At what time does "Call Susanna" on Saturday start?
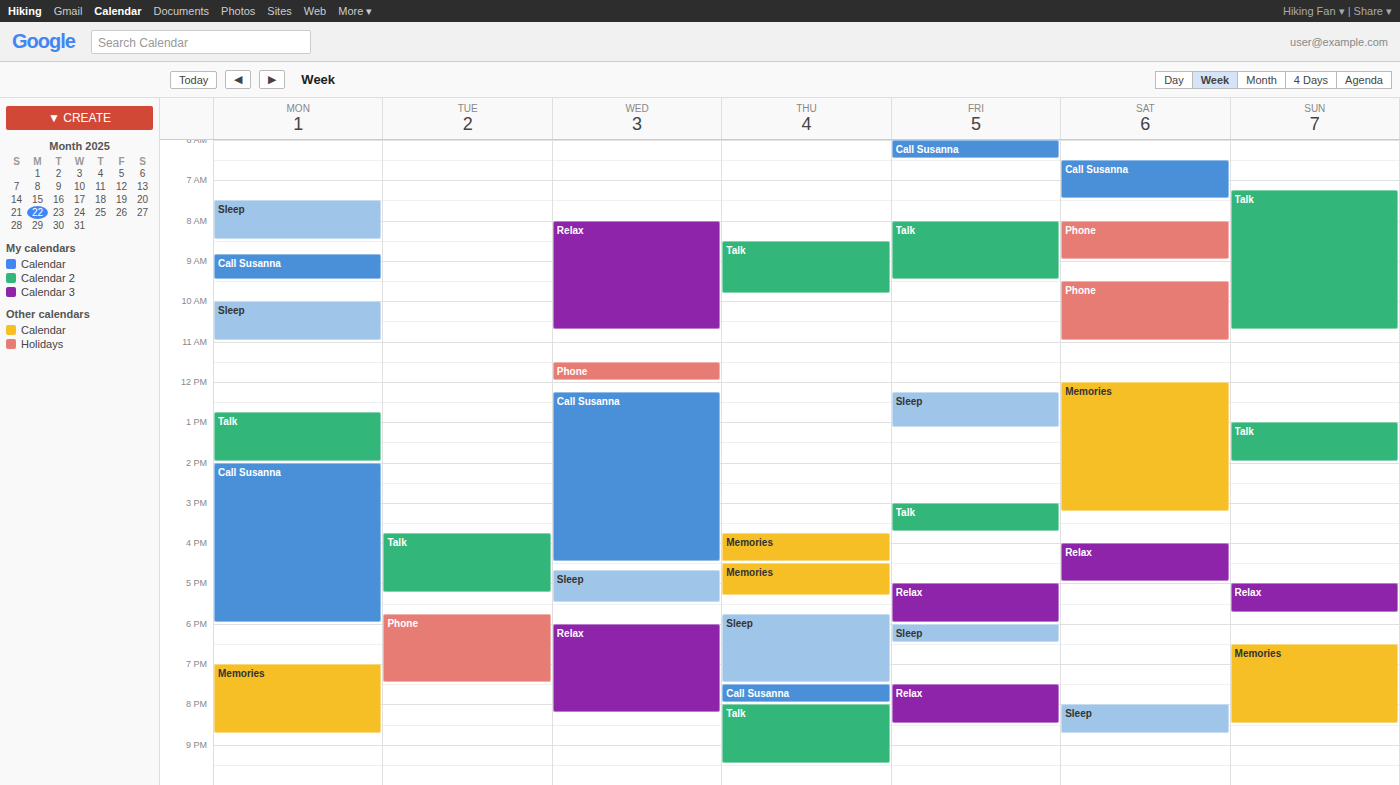
6:30 AM